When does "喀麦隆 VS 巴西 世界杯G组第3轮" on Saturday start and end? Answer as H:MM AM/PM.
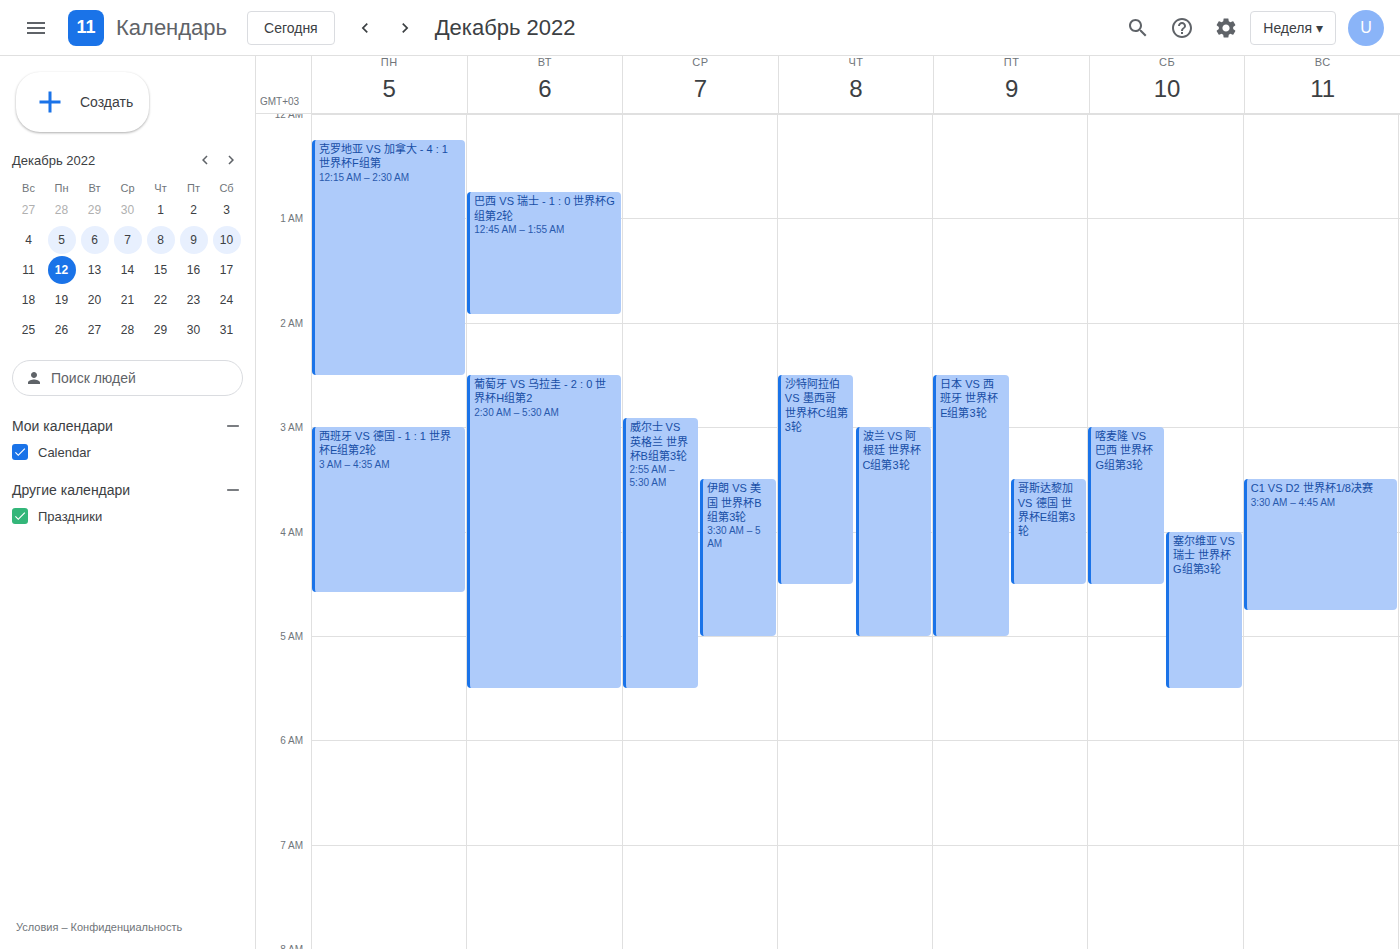
3:00 AM to 4:30 AM